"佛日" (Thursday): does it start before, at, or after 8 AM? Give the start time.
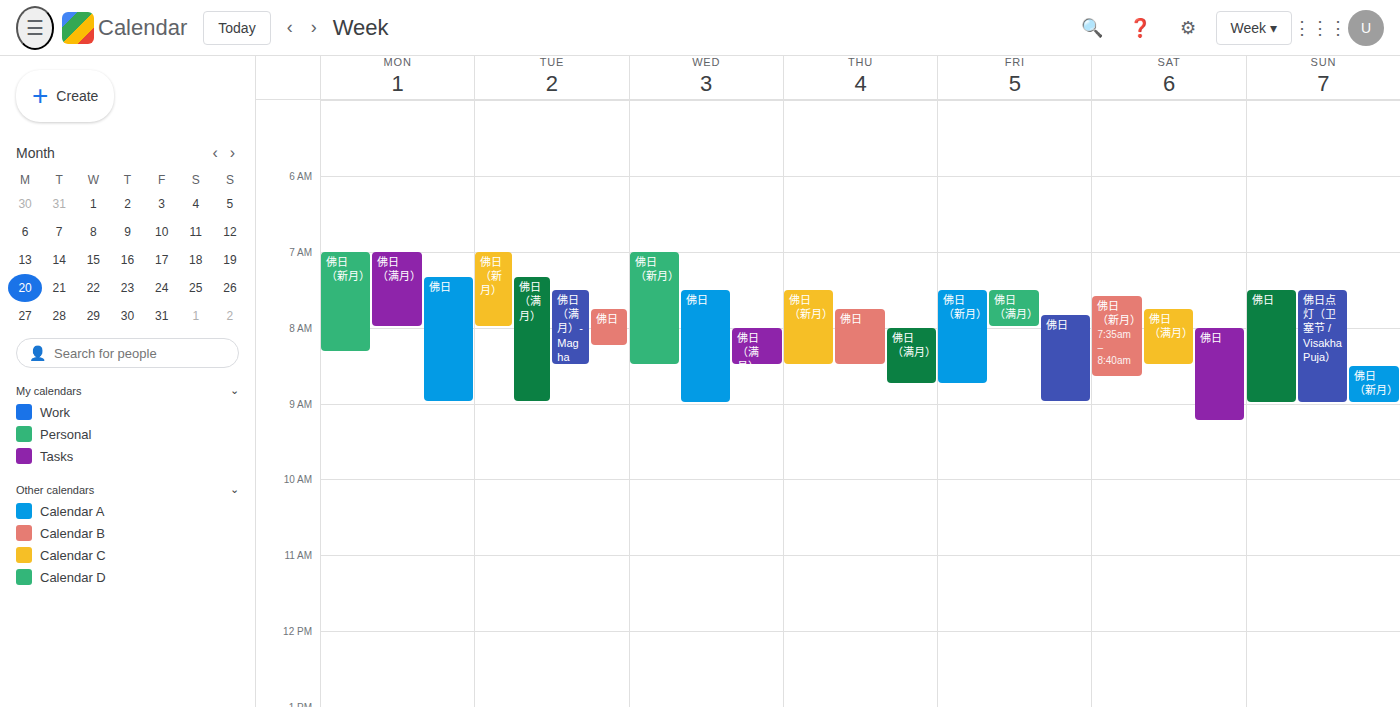
7:45 AM -- before 8 AM, 15 minutes above the 8 AM line.